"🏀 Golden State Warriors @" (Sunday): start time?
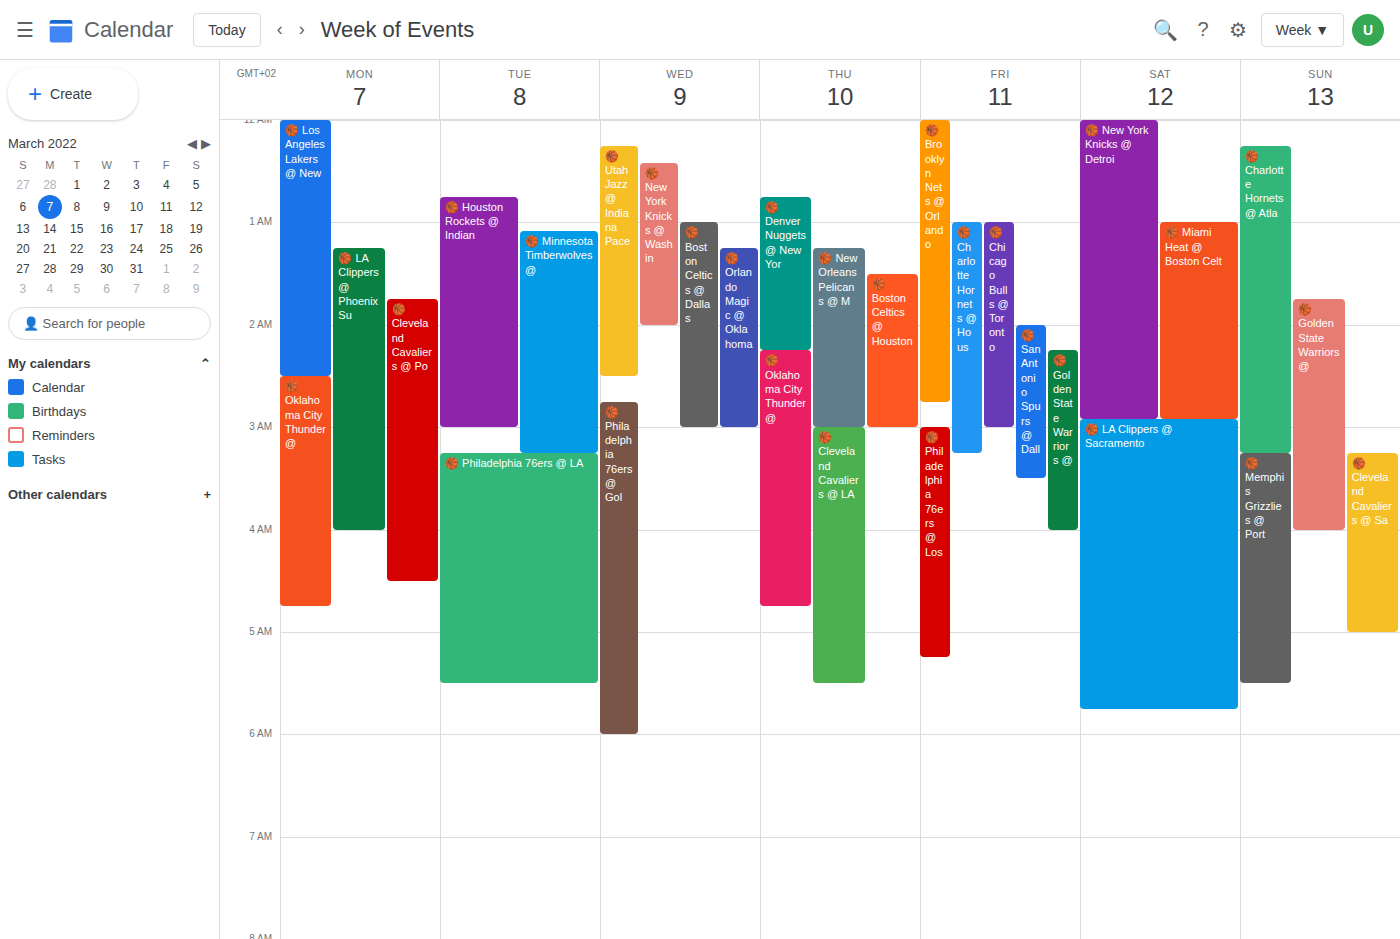
1:45 AM